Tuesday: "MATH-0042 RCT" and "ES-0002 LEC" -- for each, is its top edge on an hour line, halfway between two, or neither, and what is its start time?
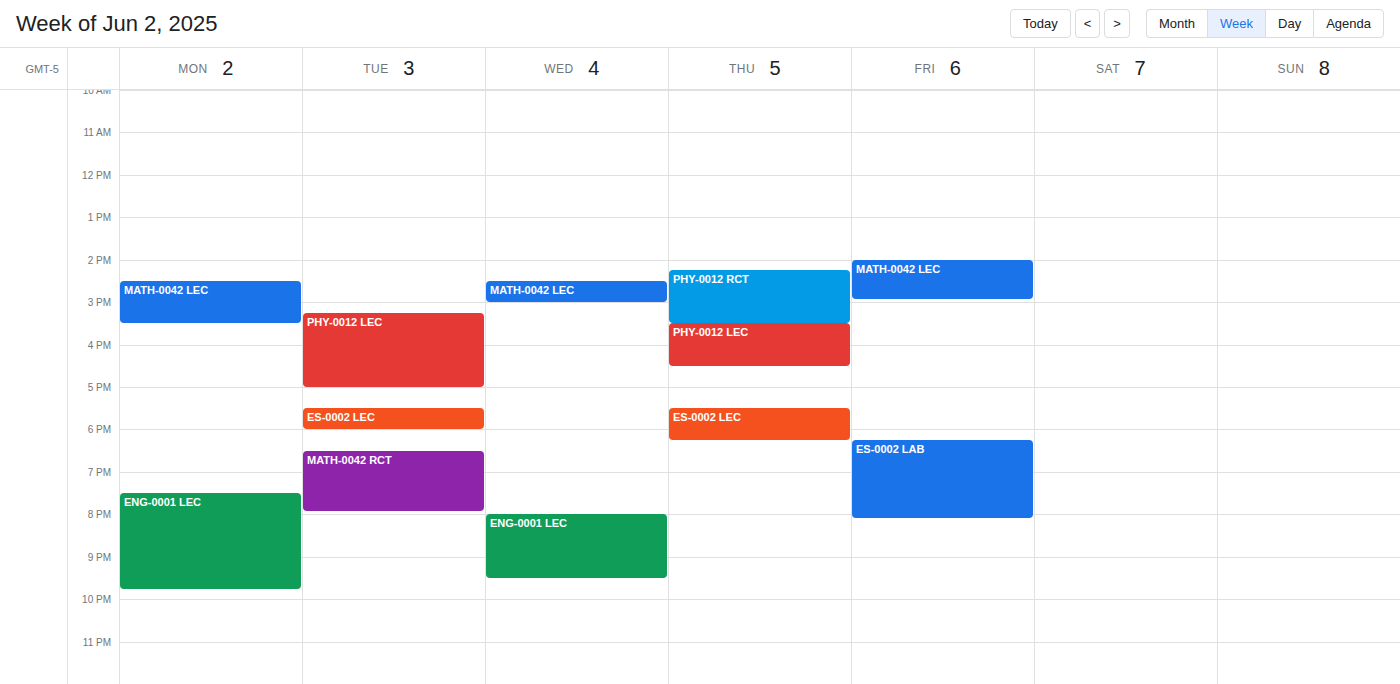
"MATH-0042 RCT": 18:30, halfway between the 18:00 and 19:00 lines. "ES-0002 LEC": 17:30, halfway between the 17:00 and 18:00 lines.